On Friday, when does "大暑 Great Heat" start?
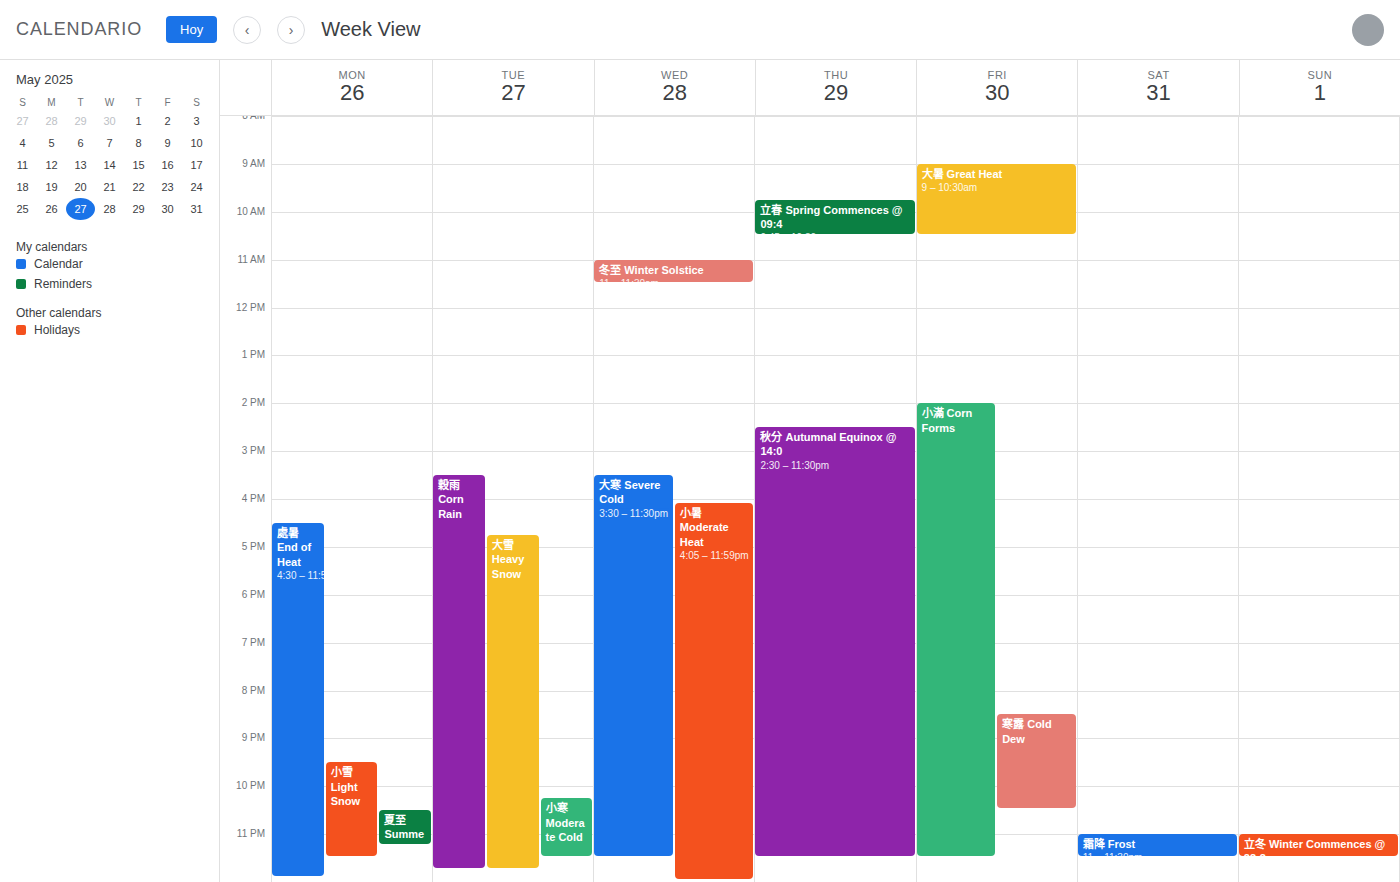
9:00 AM